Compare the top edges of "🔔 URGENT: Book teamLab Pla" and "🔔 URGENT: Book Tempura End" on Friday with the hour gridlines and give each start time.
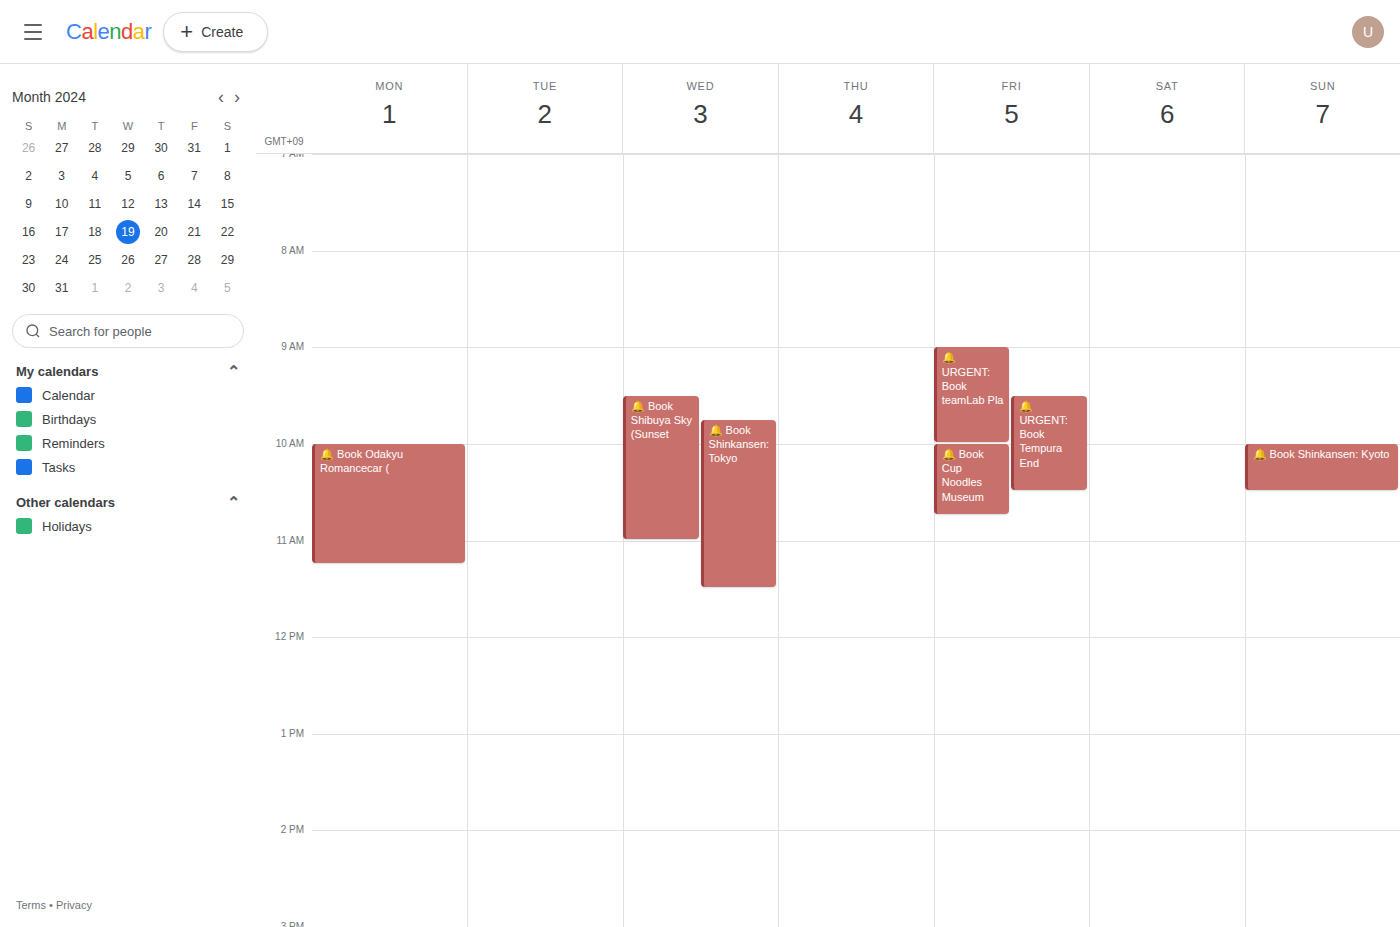
"🔔 URGENT: Book teamLab Pla": 9:00 AM, exactly on the 9 AM line. "🔔 URGENT: Book Tempura End": 9:30 AM, halfway between the 9 AM and 10 AM lines.